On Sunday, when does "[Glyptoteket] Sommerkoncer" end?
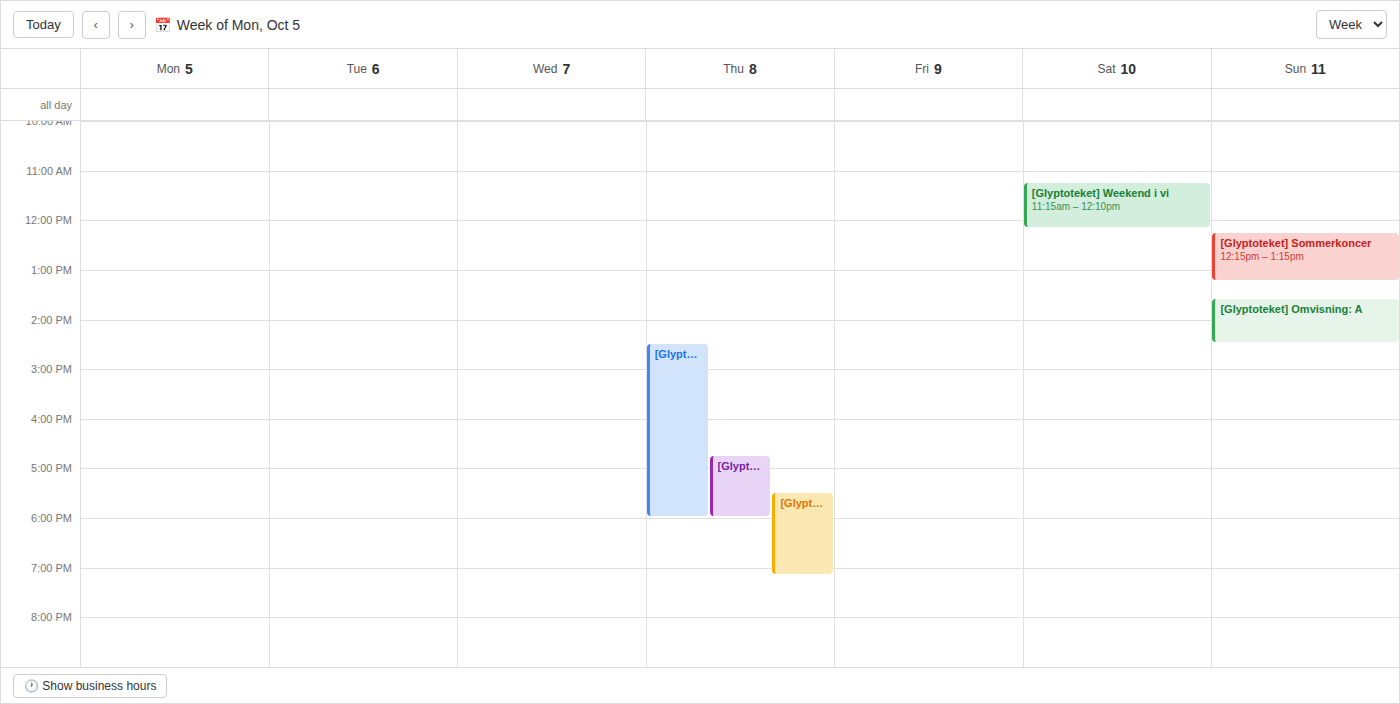
1:15 PM